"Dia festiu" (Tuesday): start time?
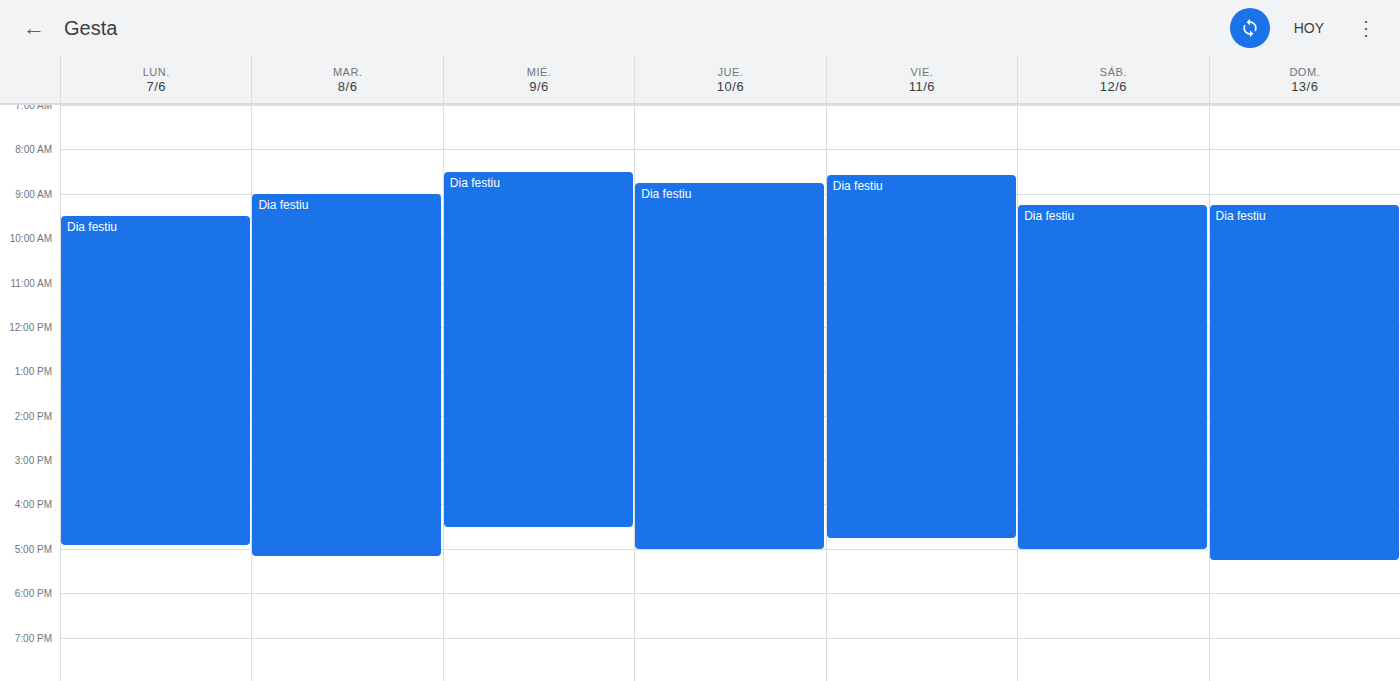
09:00